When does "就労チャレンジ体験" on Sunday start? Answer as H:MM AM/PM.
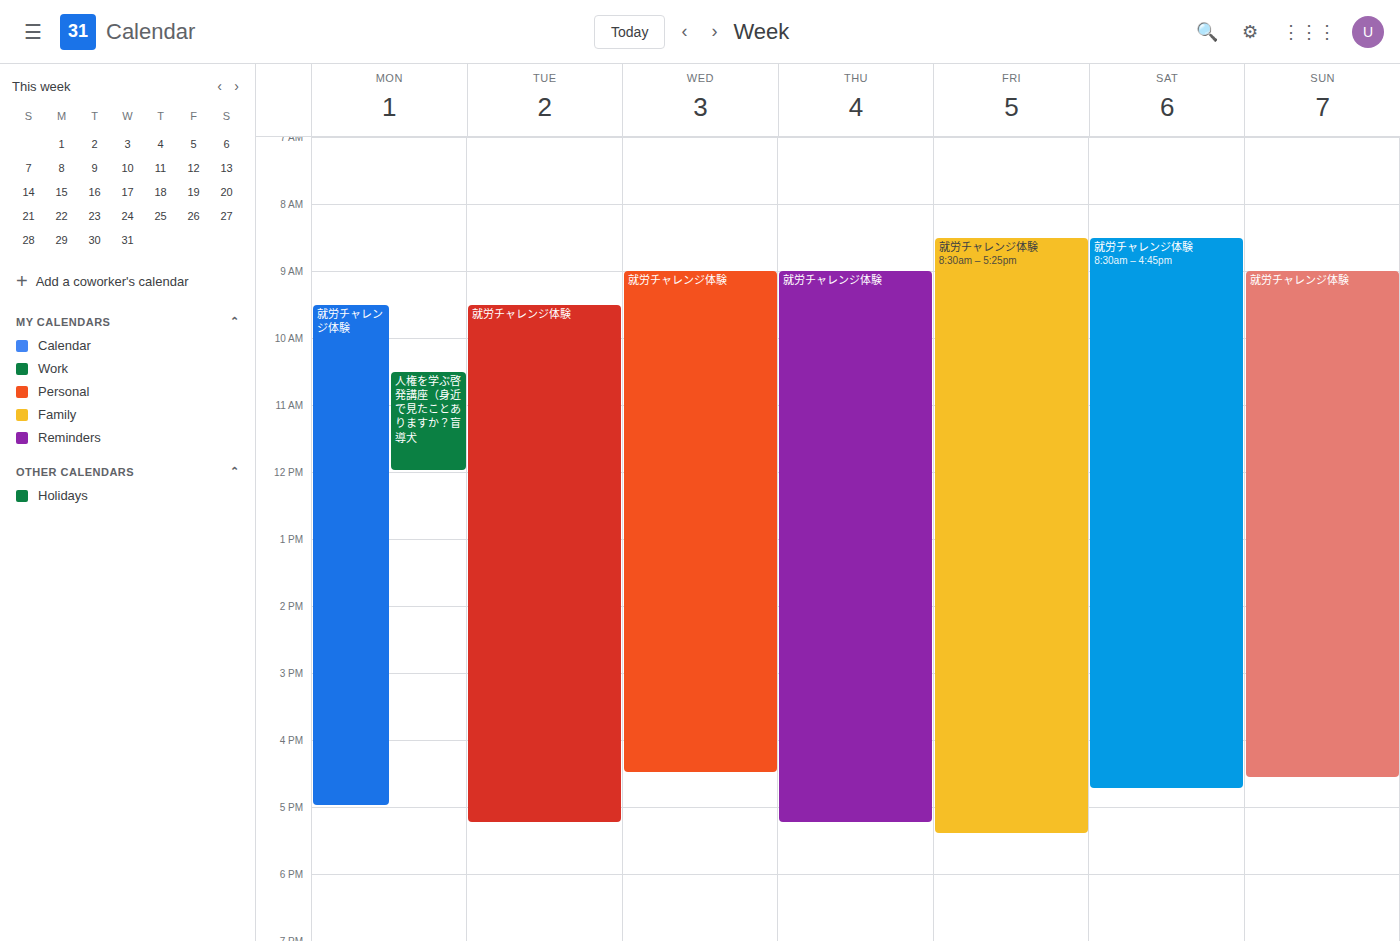
9:00 AM